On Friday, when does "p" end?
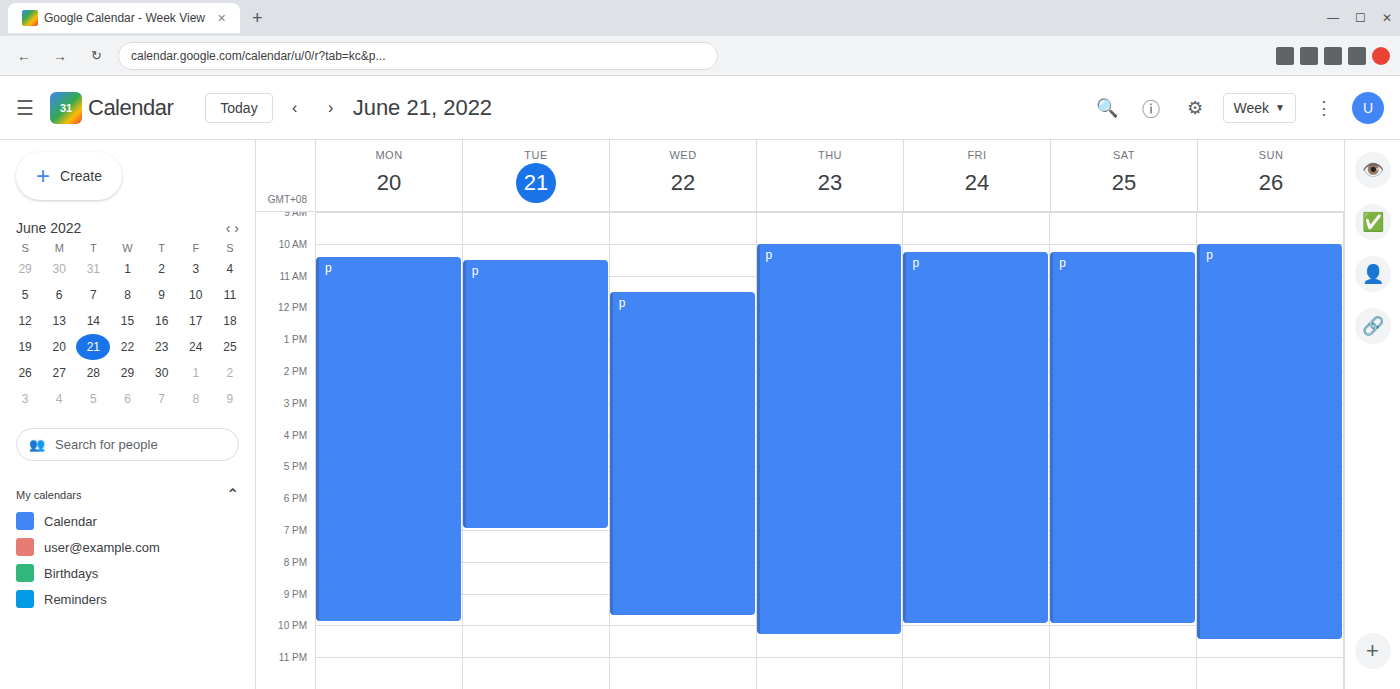
10:00 PM